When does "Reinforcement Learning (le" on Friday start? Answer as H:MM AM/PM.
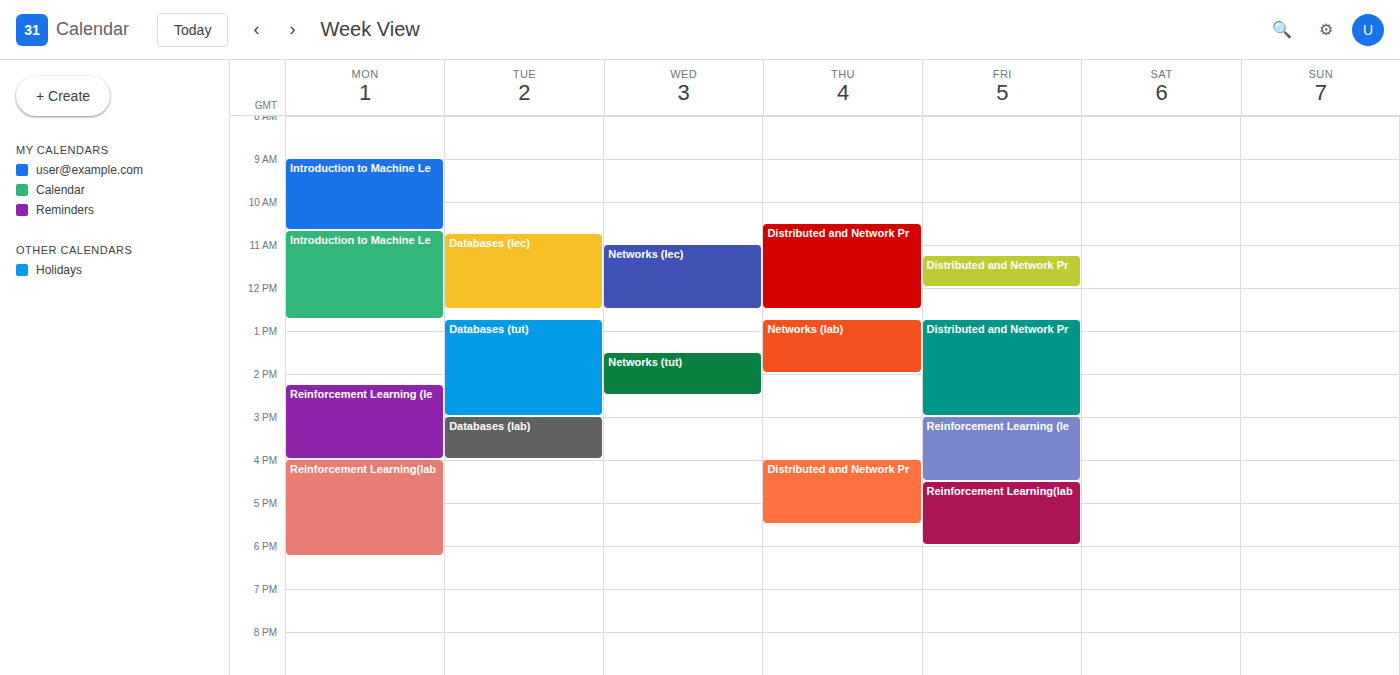
3:00 PM